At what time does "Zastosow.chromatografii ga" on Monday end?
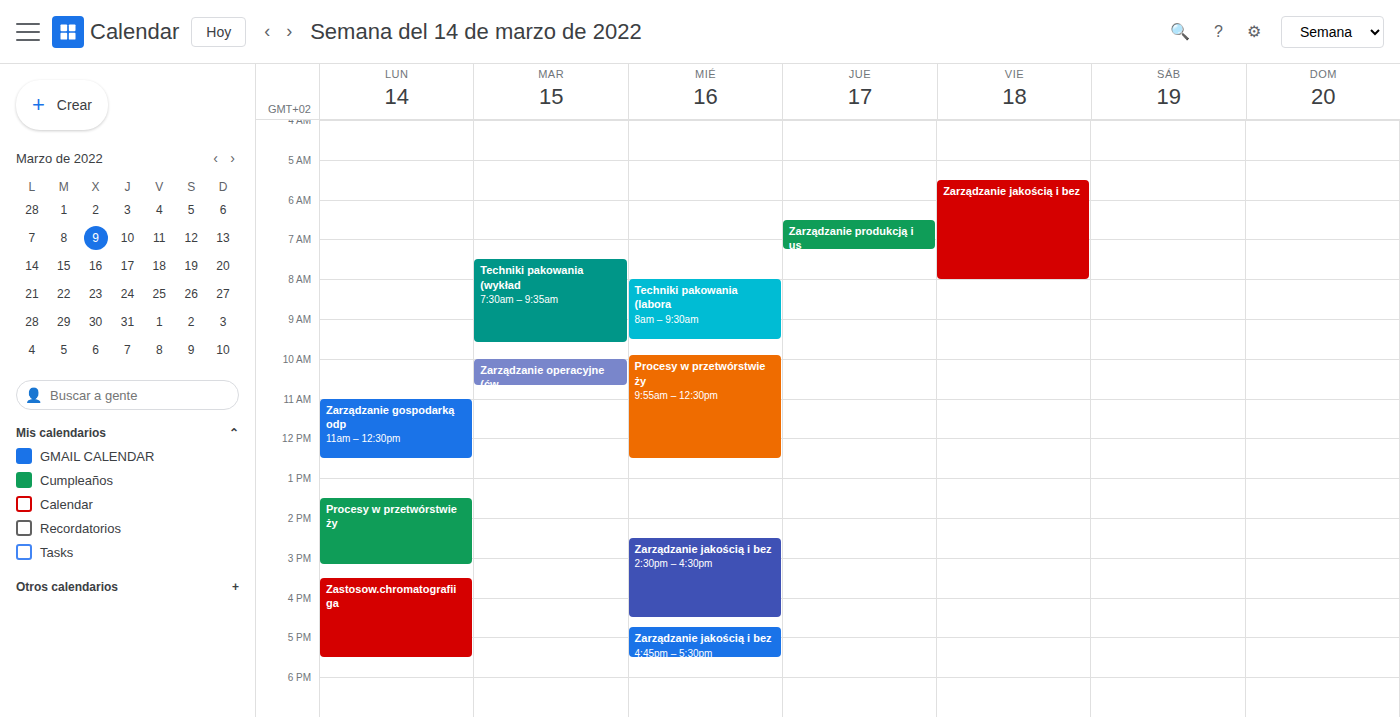
5:30 PM